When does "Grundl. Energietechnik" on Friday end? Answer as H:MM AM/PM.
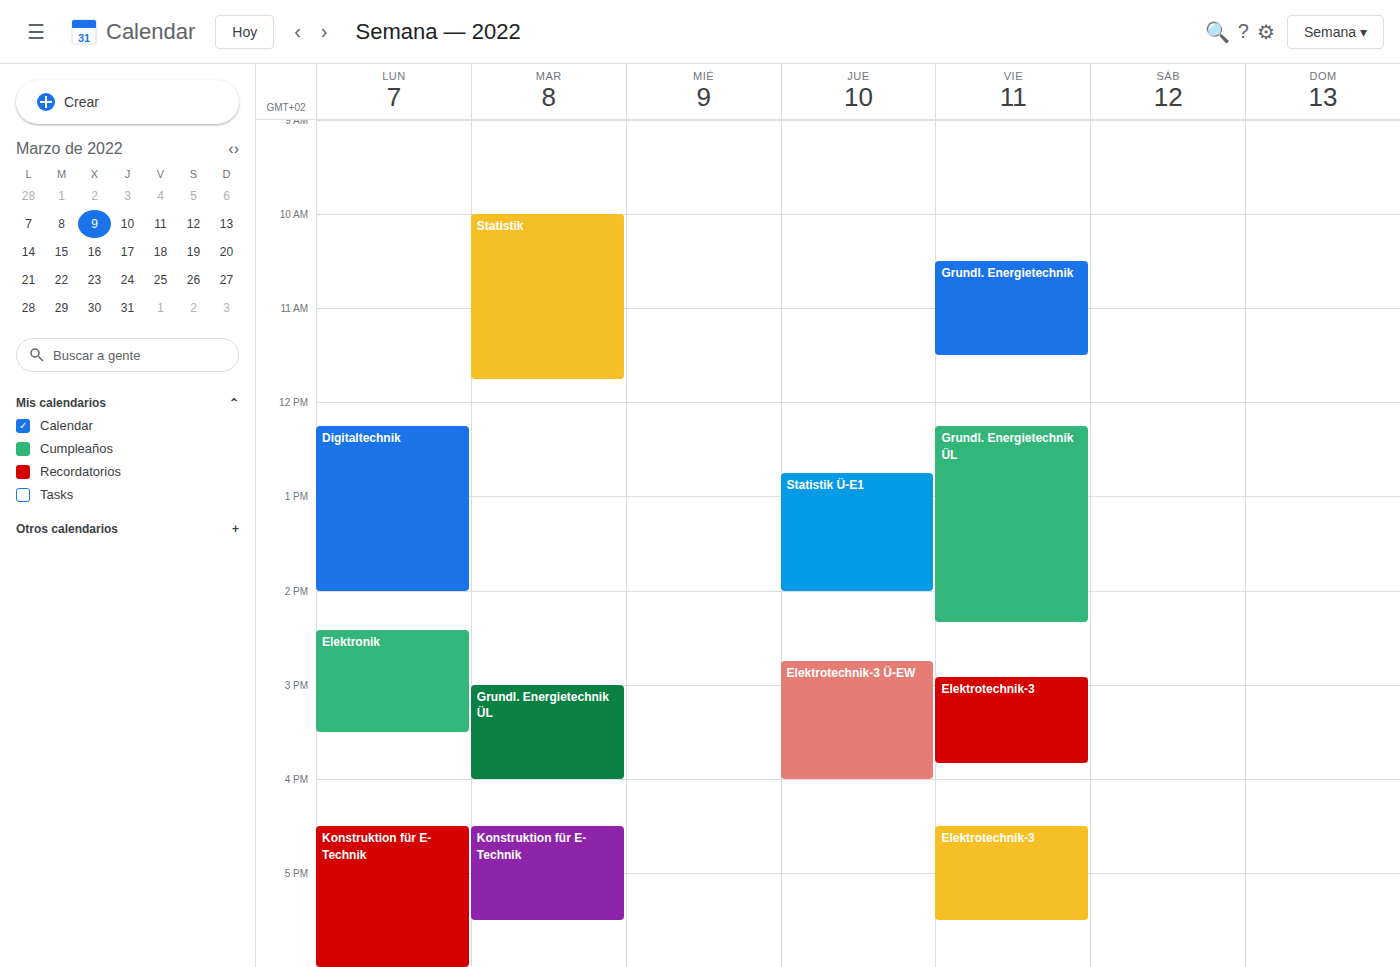
11:30 AM